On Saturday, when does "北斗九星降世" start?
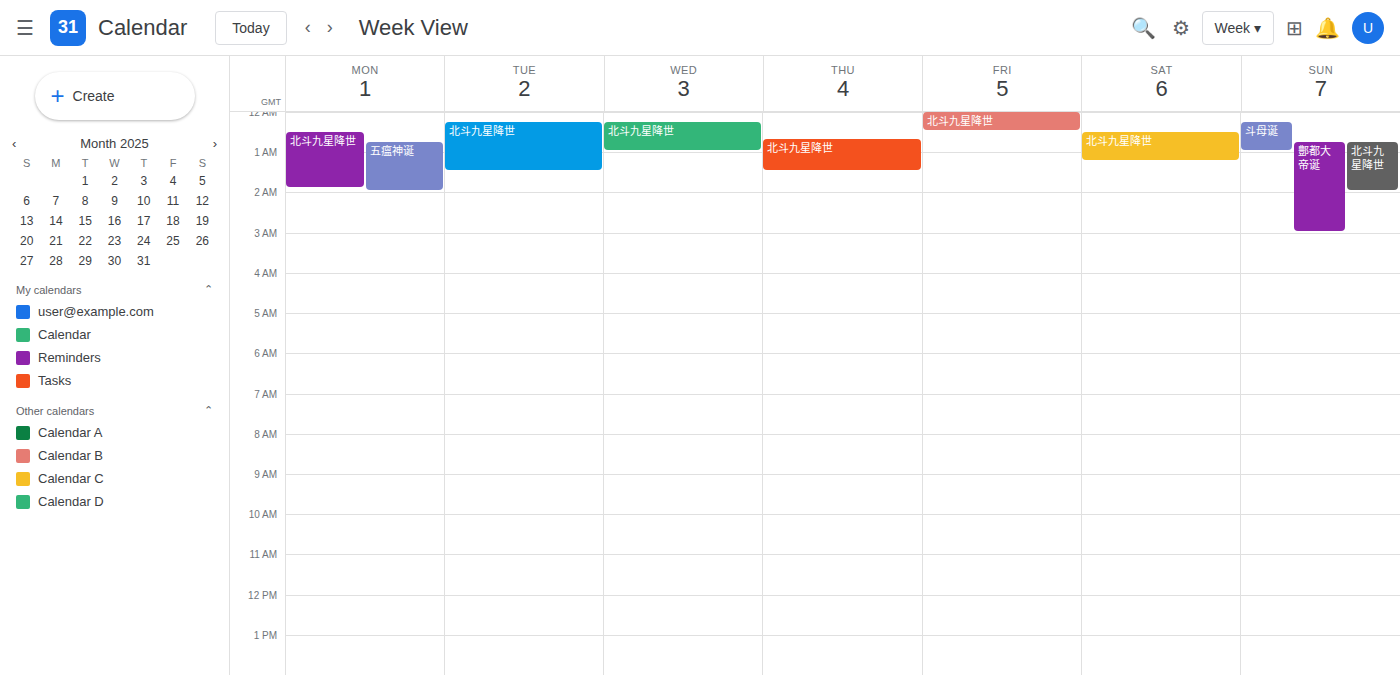
12:30 AM